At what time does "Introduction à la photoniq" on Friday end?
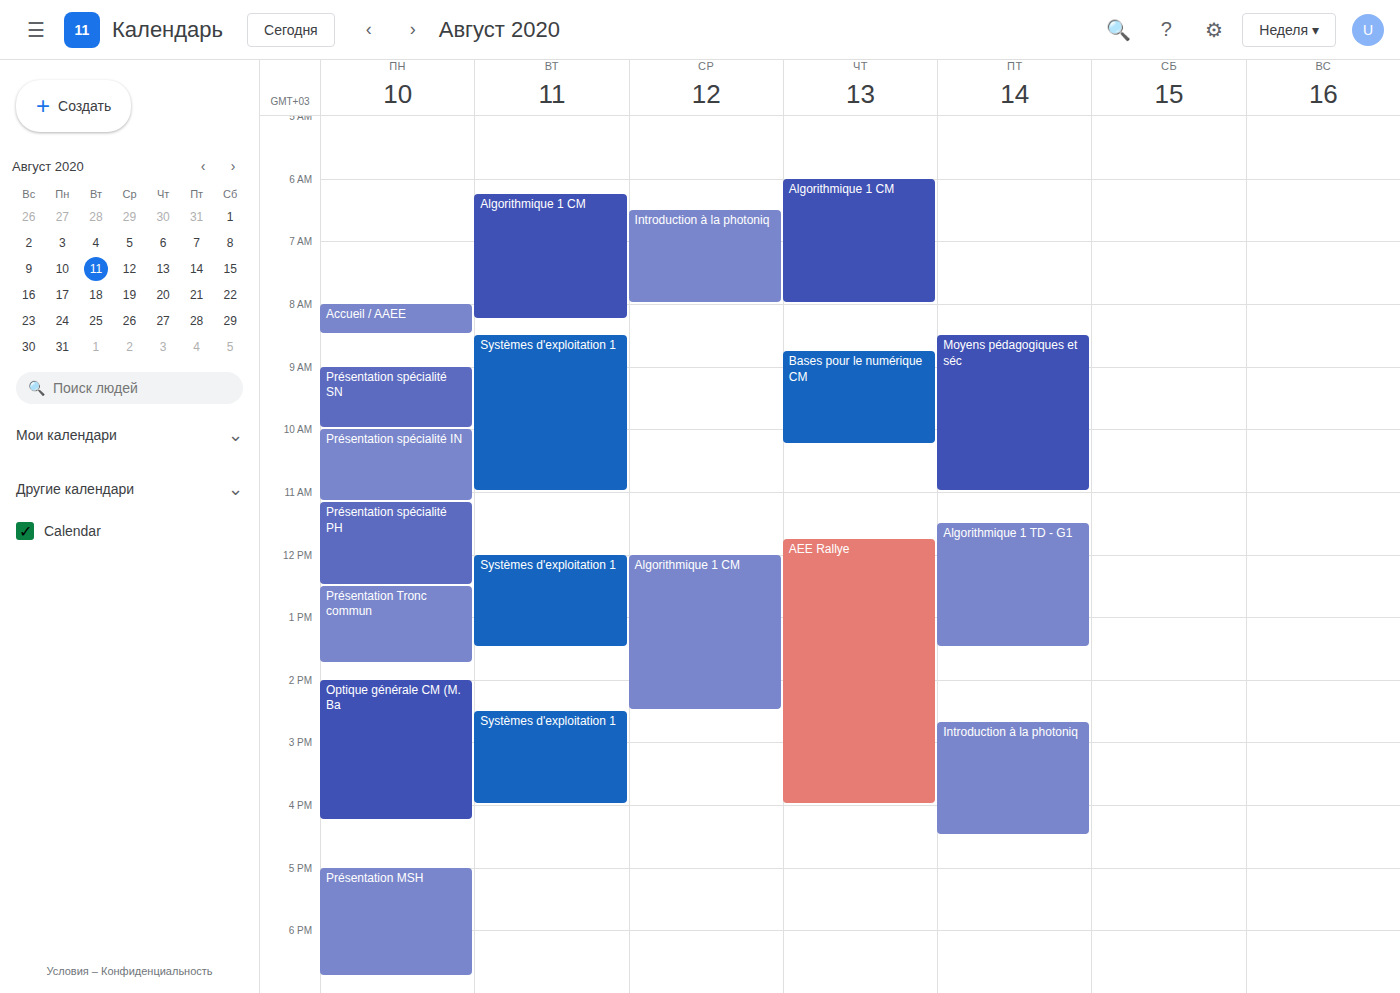
16:30